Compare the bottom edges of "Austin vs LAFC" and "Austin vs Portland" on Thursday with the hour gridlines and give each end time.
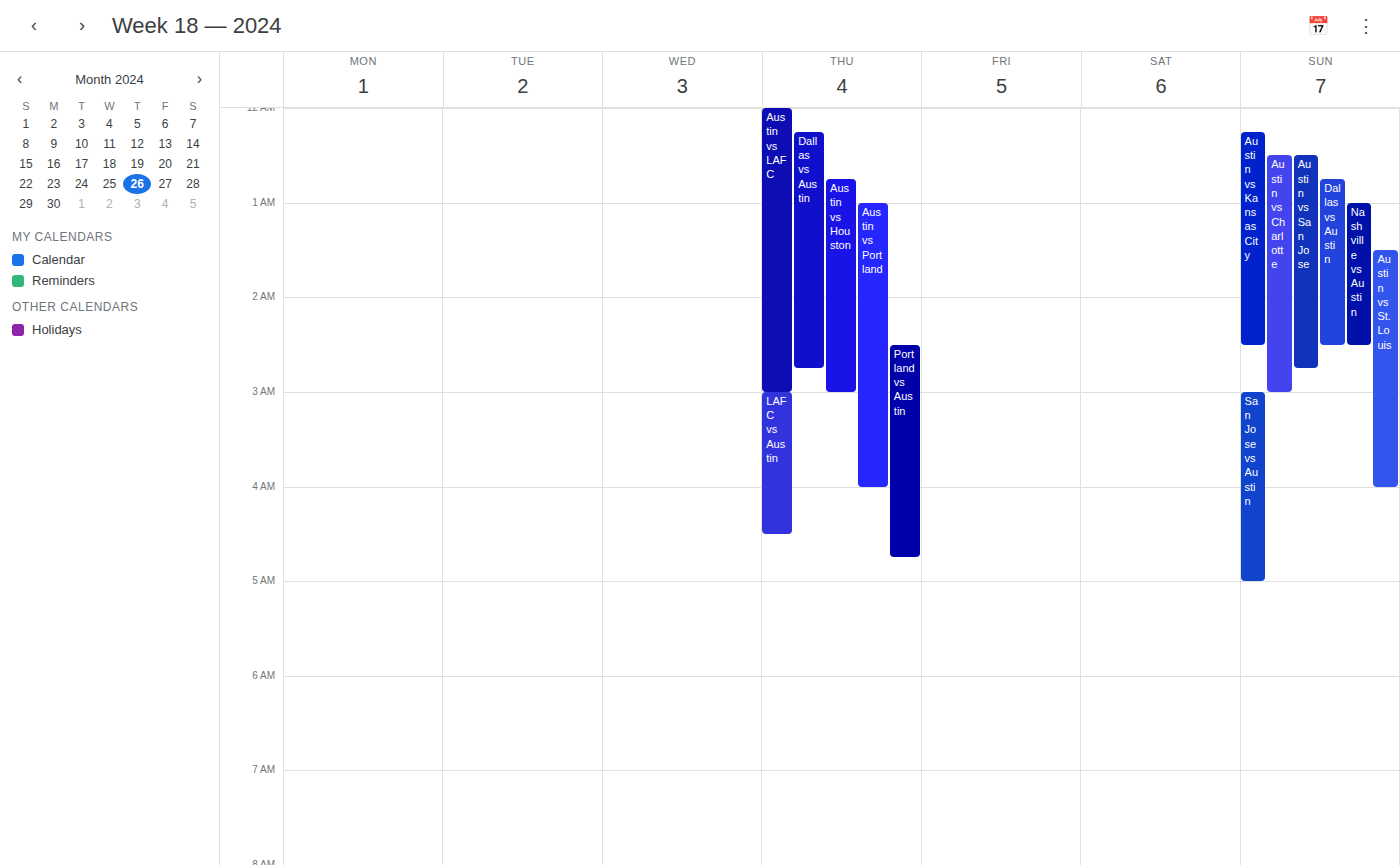
"Austin vs LAFC": 3:00 AM, exactly on the 3 AM line. "Austin vs Portland": 4:00 AM, exactly on the 4 AM line.